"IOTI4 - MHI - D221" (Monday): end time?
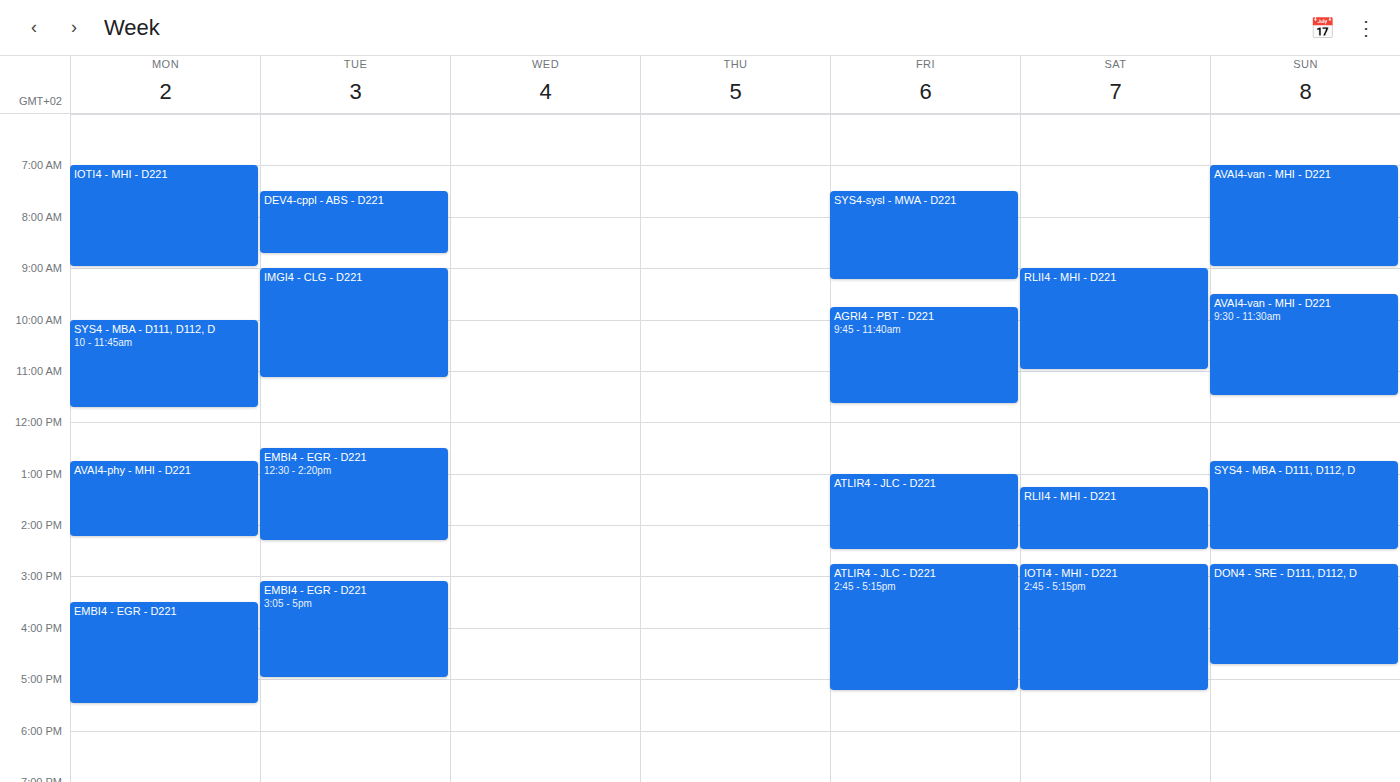
9:00 AM